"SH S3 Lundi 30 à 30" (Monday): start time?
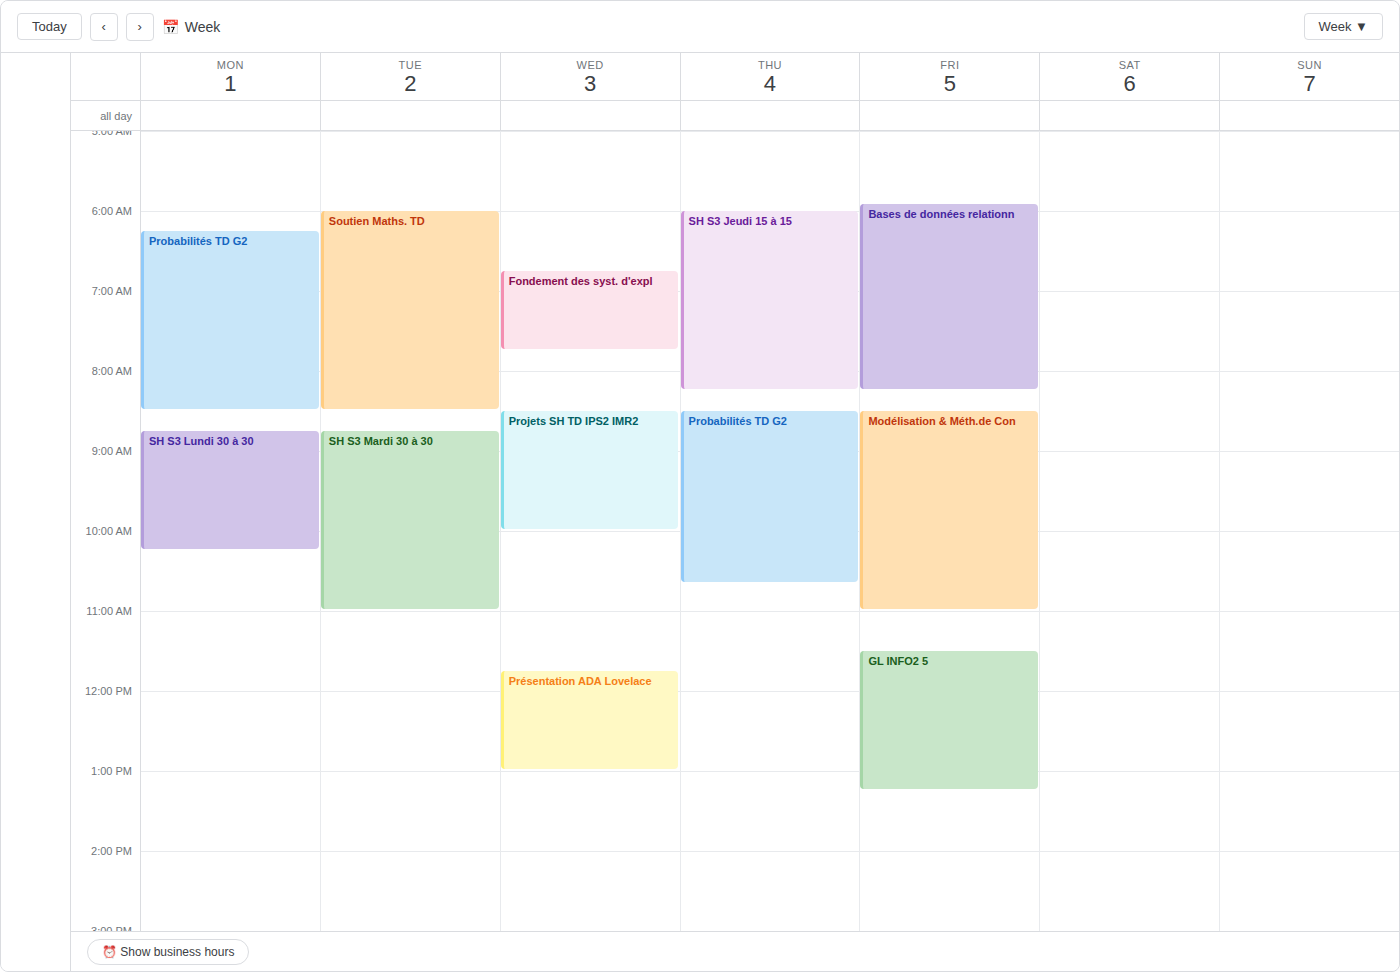
08:45